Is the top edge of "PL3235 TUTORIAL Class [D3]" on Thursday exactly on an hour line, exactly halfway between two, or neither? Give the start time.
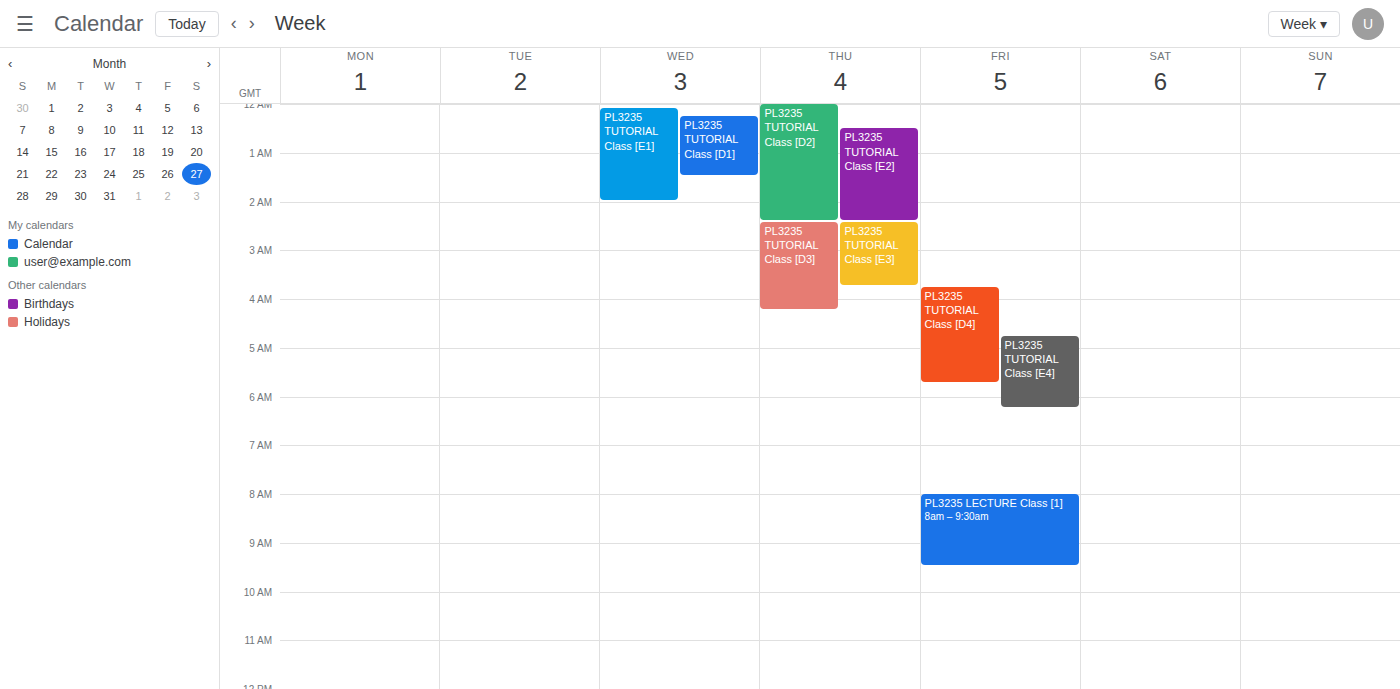
2:25 AM -- neither: 25 minutes below the 2 AM line and 35 minutes above the 3 AM line.